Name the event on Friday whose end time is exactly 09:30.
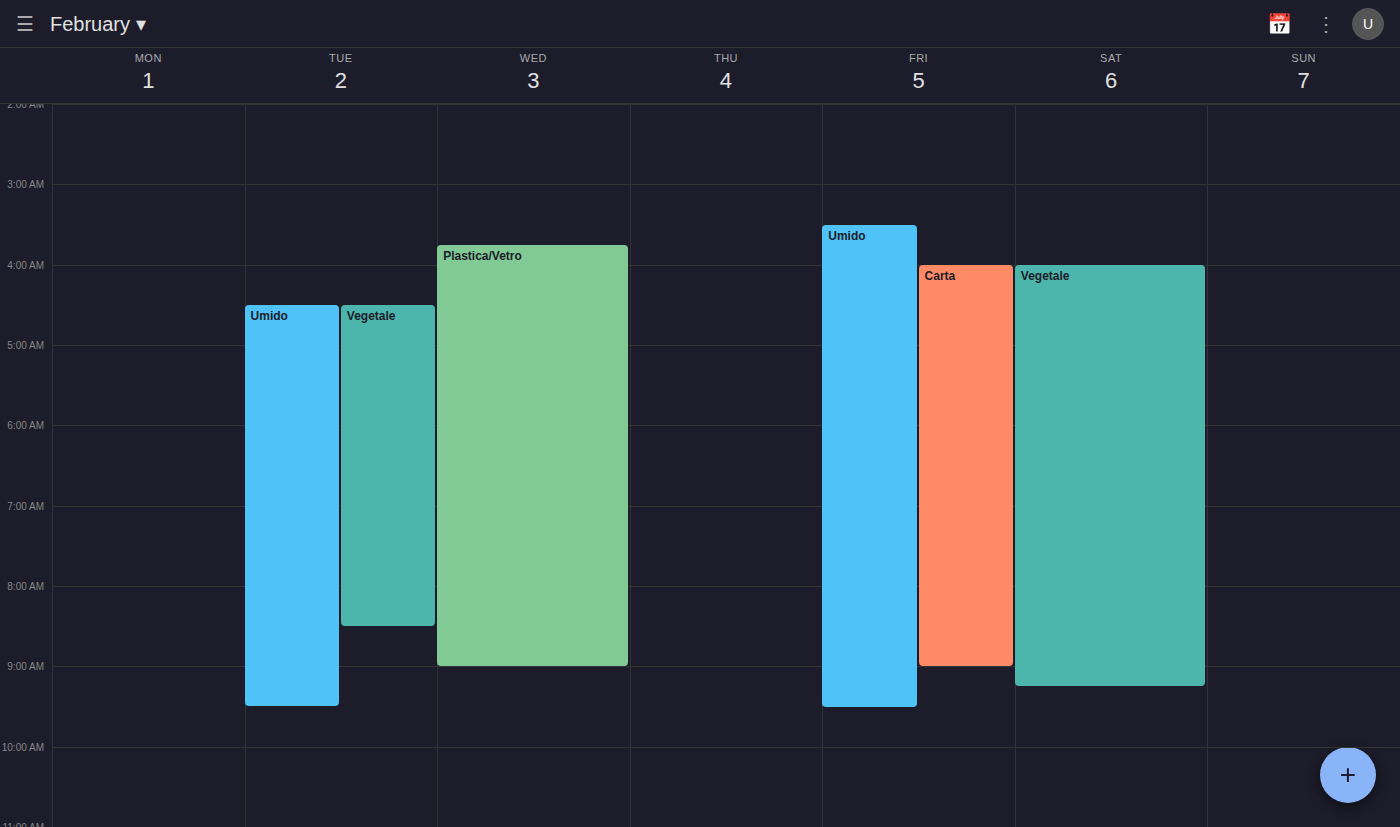
"Umido"